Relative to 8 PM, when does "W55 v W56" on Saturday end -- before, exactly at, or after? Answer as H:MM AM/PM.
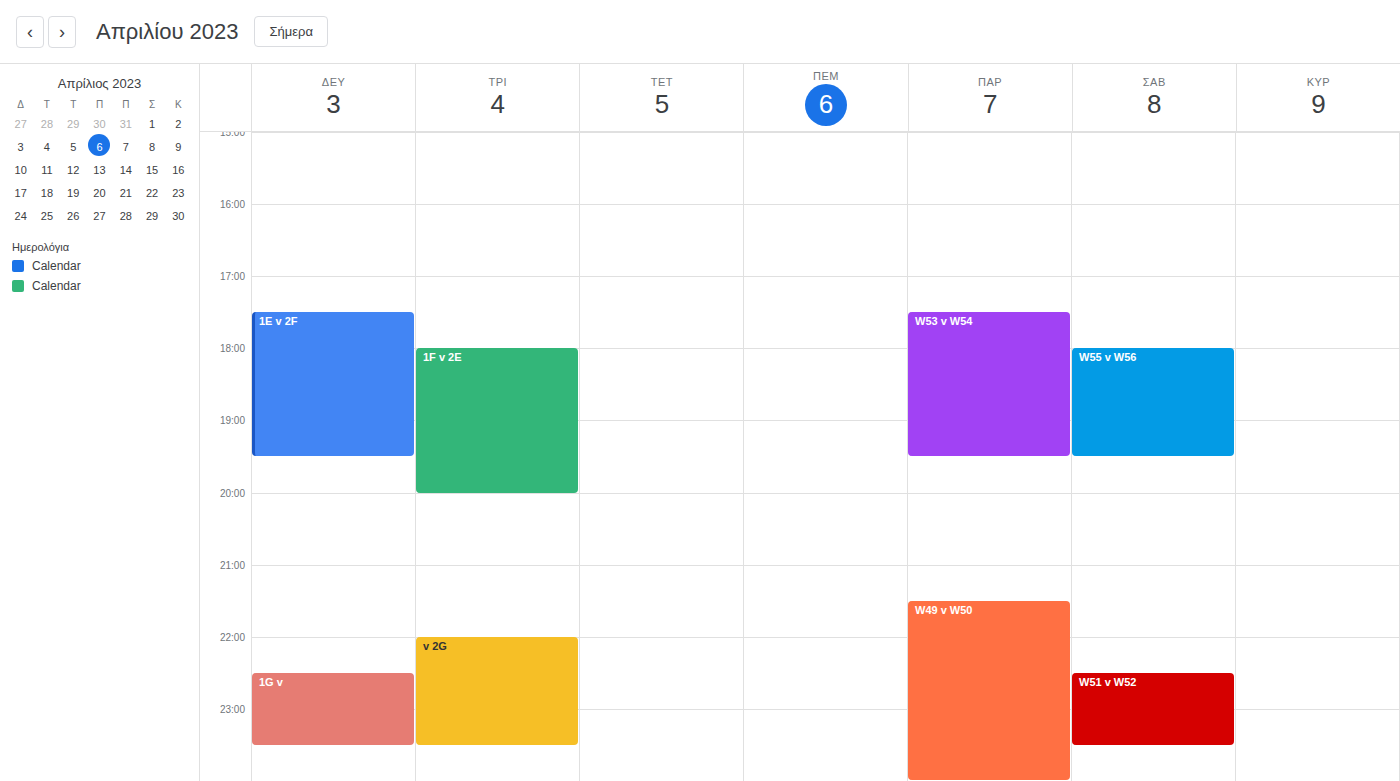
7:30 PM -- before 8 PM, 30 minutes above the 8 PM line.